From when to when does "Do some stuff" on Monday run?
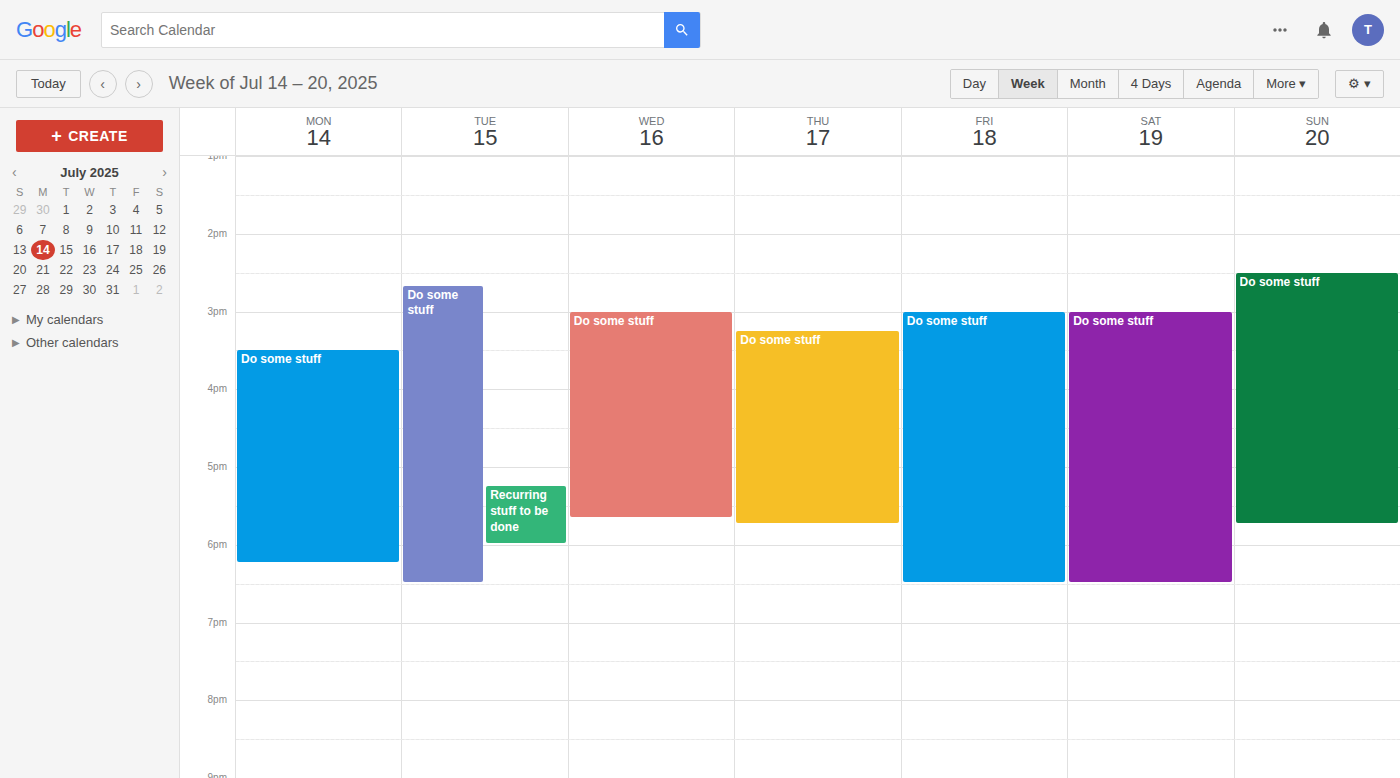
3:30 PM to 6:15 PM